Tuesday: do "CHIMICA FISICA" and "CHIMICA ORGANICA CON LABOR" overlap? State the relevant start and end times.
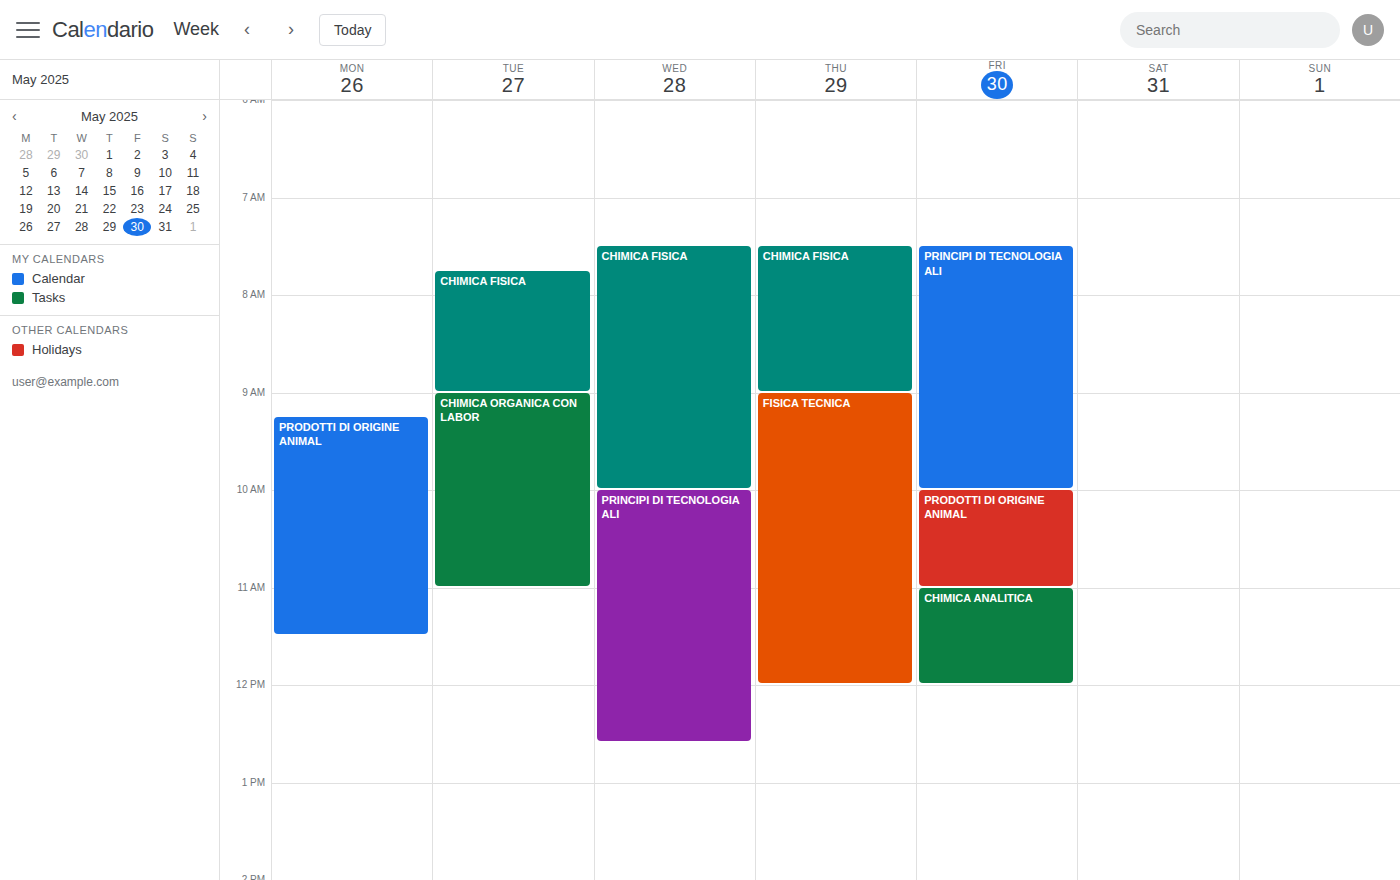
"CHIMICA FISICA" ends at 9:00 AM, exactly when "CHIMICA ORGANICA CON LABOR" starts -- they touch but do not overlap.